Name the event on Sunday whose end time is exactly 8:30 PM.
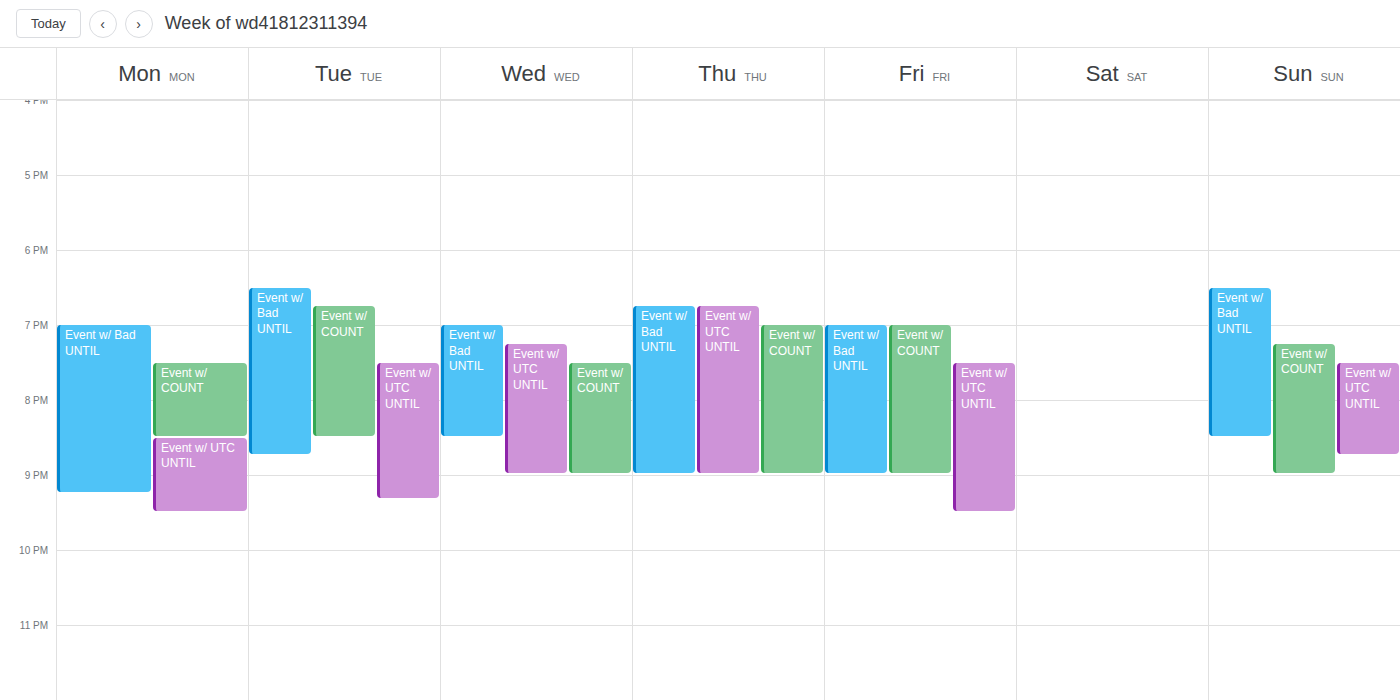
"Event w/ Bad UNTIL"